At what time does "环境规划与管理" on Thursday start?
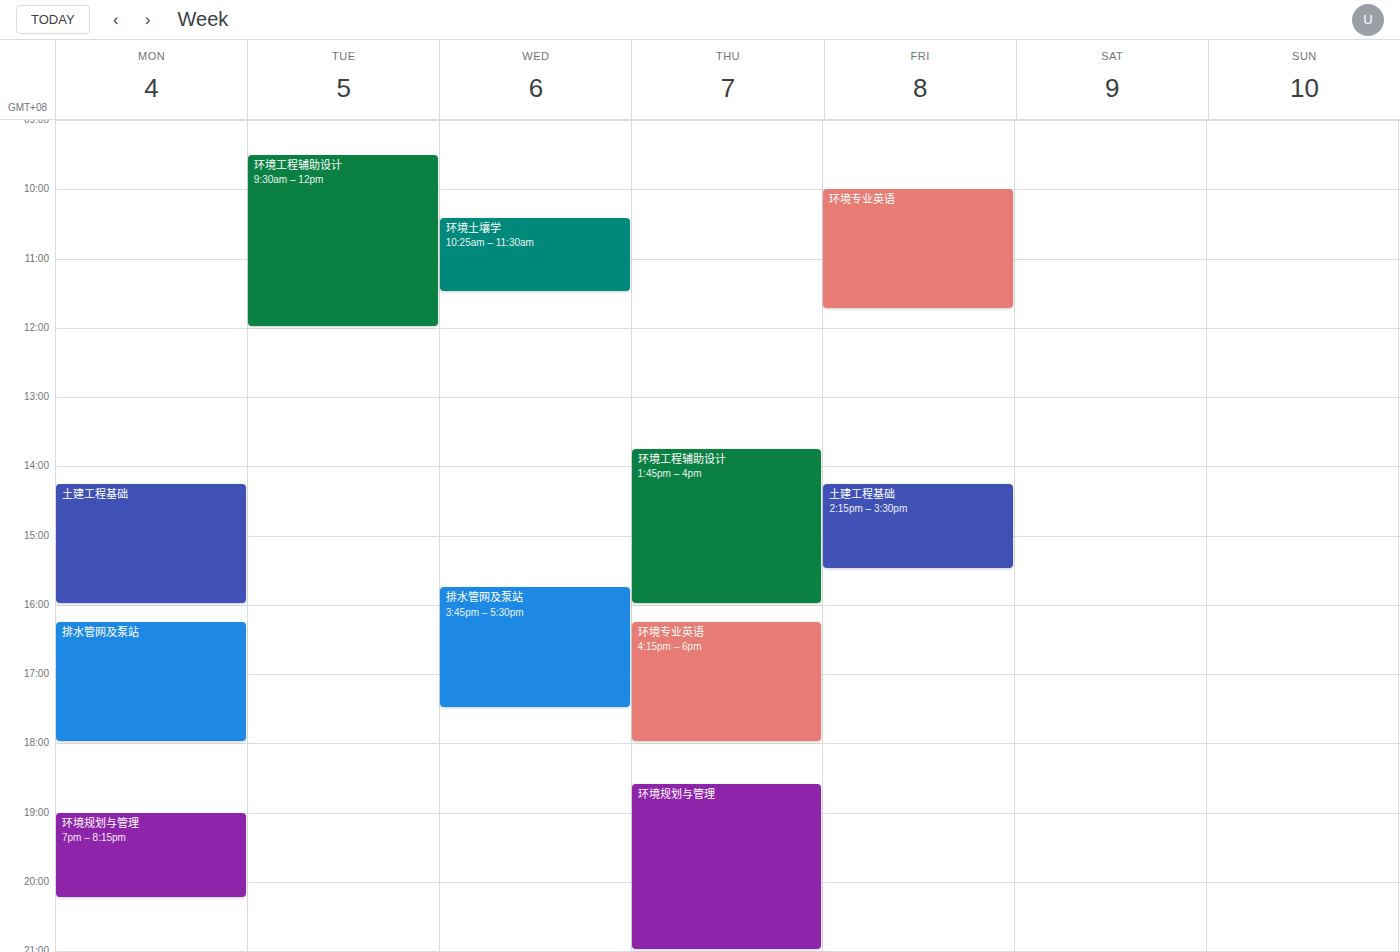
6:35 PM